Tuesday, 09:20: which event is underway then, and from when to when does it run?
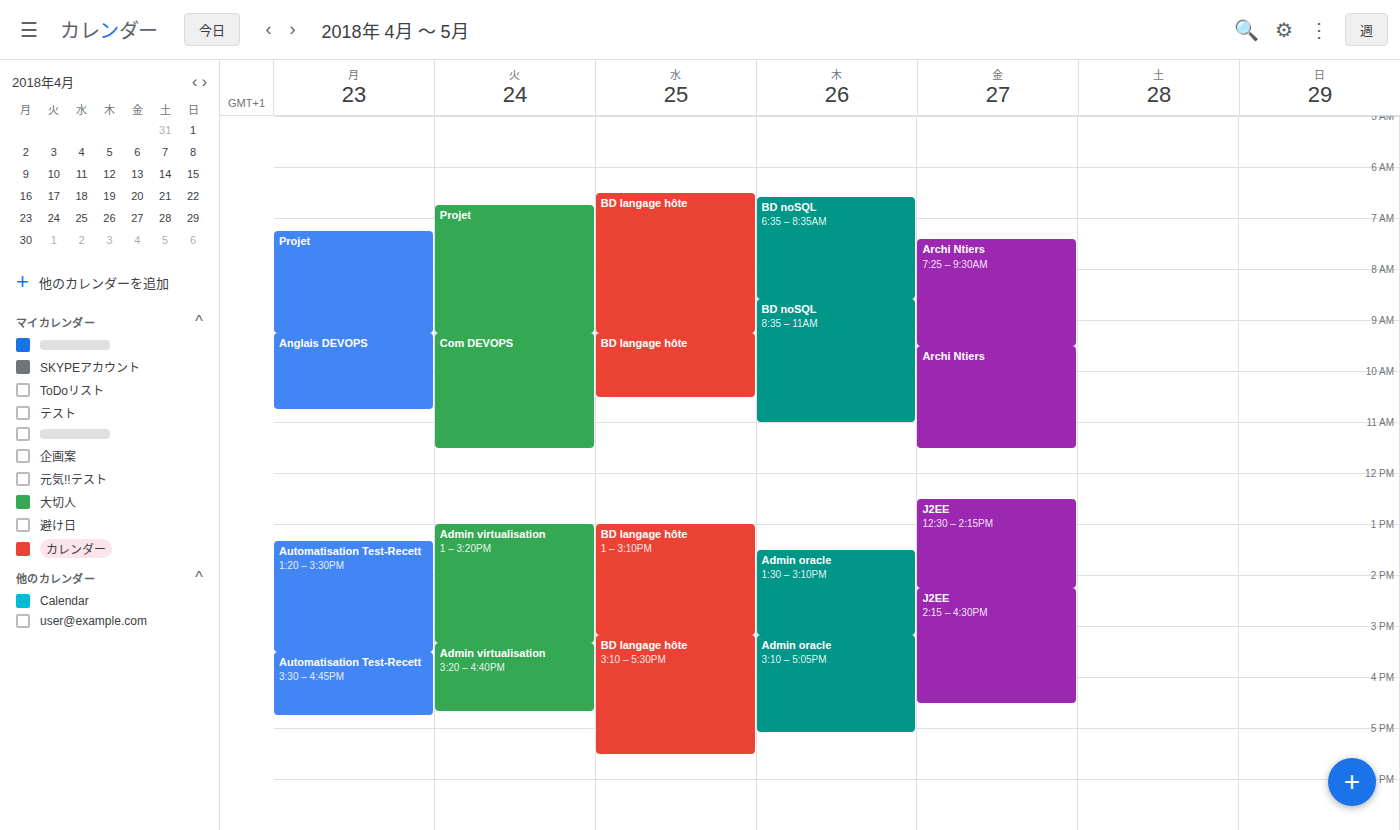
"Com DEVOPS", 09:15 to 11:30